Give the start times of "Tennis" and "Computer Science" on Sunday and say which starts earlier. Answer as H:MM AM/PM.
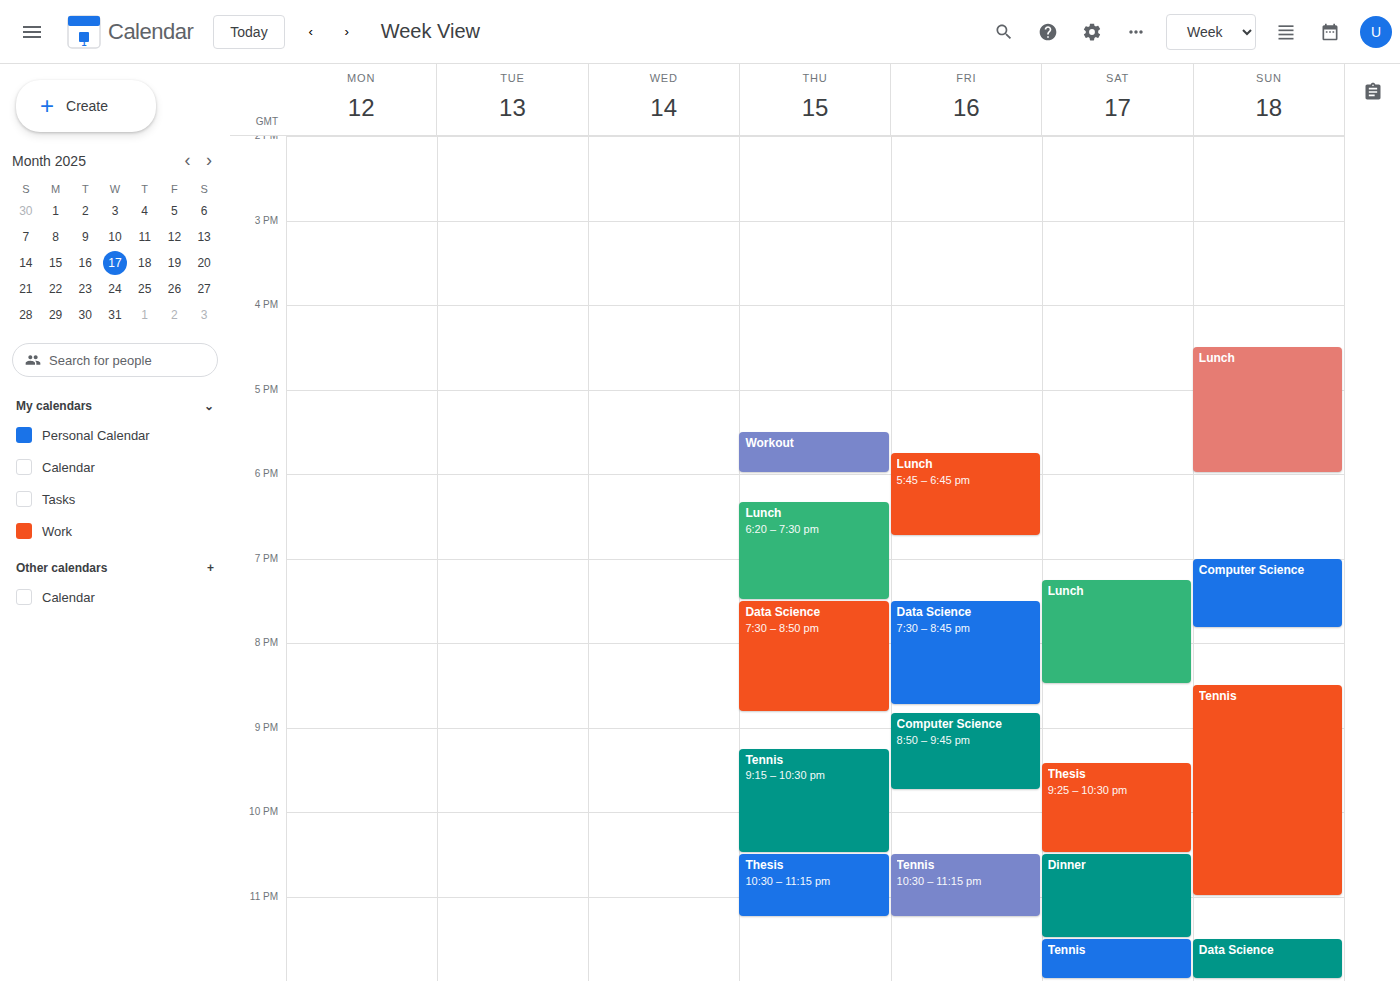
"Computer Science" 7:00 PM; "Tennis" 8:30 PM.